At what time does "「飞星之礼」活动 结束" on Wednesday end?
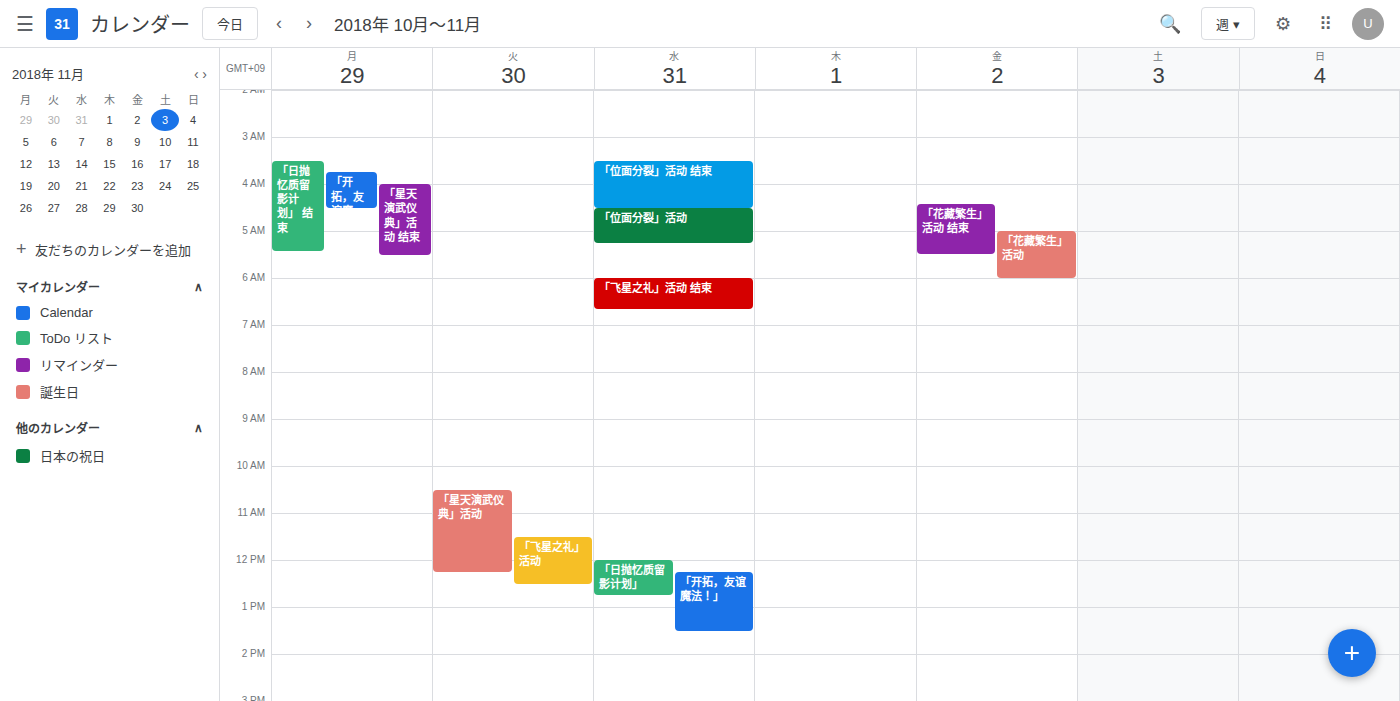
6:40 AM